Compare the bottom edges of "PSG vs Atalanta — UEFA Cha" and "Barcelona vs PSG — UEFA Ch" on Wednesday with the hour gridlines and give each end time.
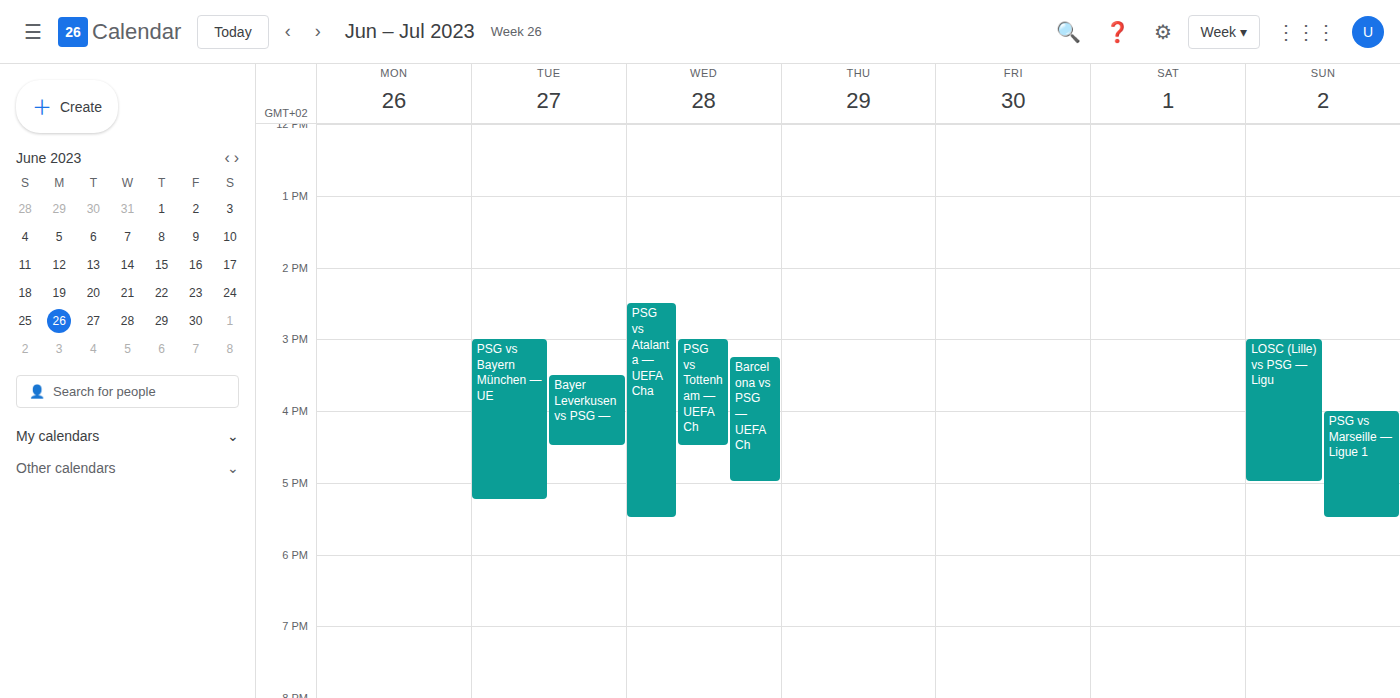
"PSG vs Atalanta — UEFA Cha": 5:30 PM, halfway between the 5 PM and 6 PM lines. "Barcelona vs PSG — UEFA Ch": 5:00 PM, exactly on the 5 PM line.